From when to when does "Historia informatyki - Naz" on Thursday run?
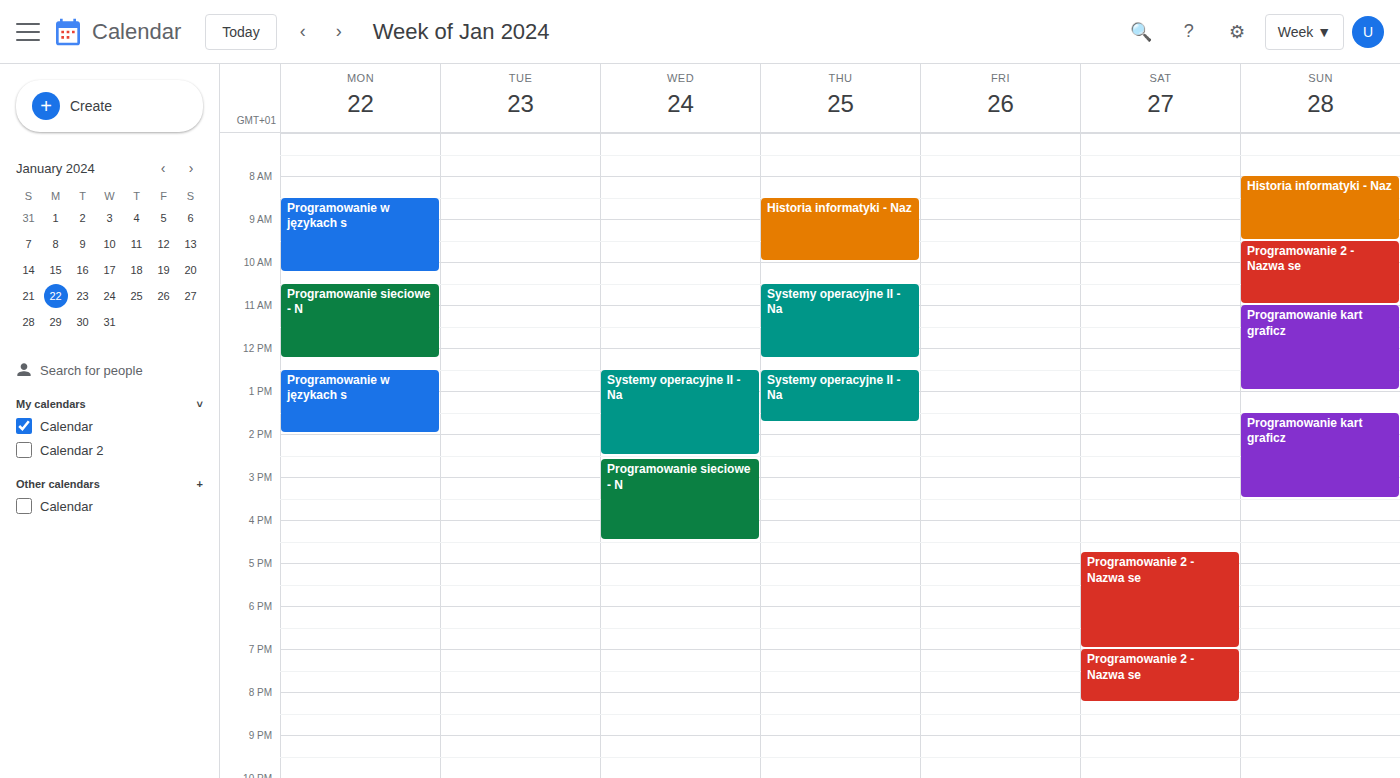
8:30 AM to 10:00 AM